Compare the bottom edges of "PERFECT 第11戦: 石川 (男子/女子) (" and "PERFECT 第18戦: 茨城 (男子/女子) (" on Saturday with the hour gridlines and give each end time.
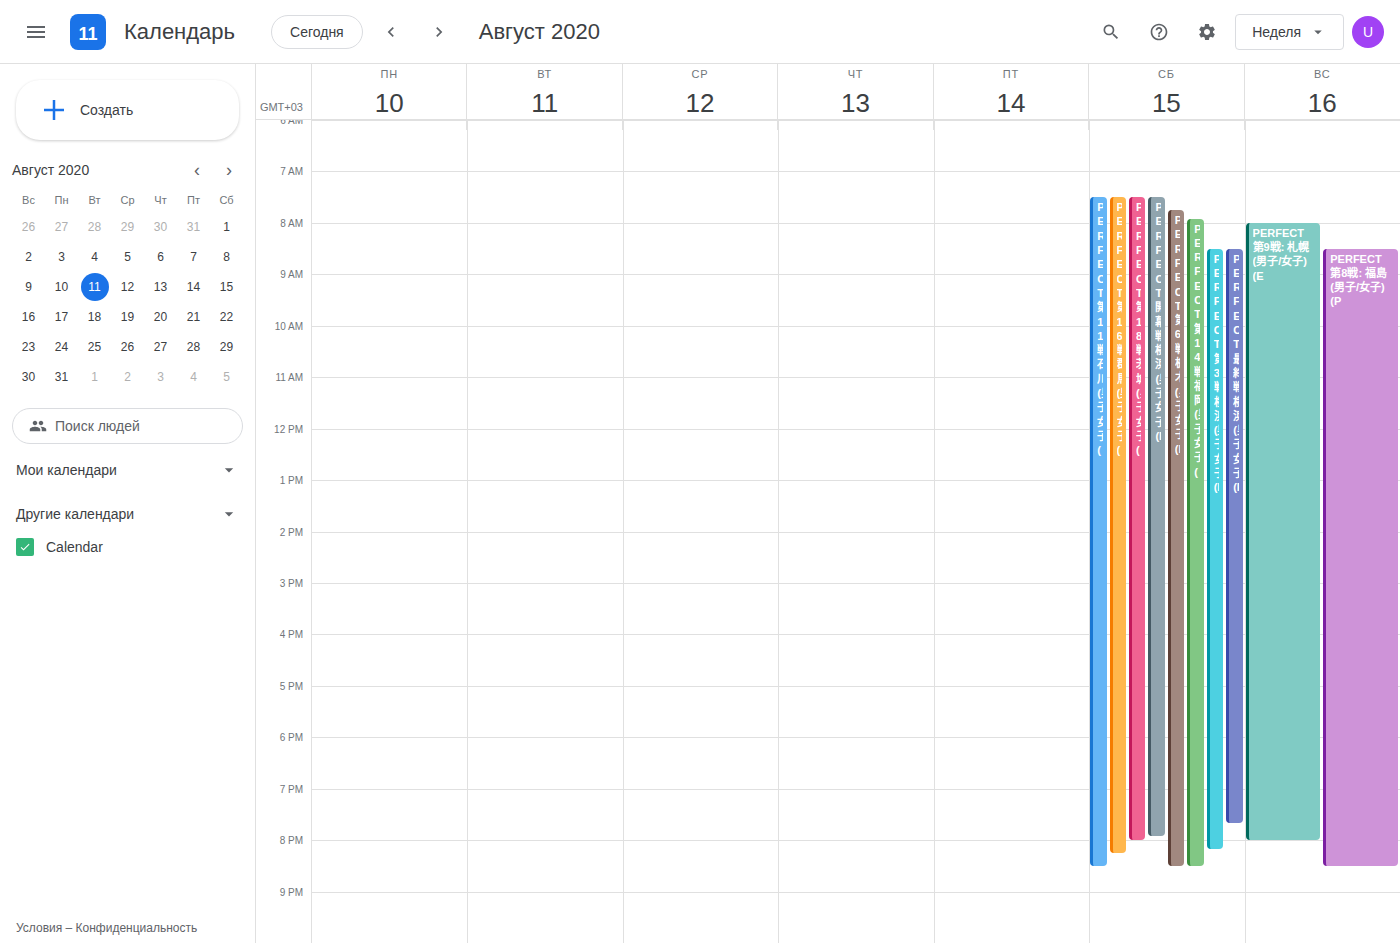
"PERFECT 第11戦: 石川 (男子/女子) (": 8:30 PM, halfway between the 8 PM and 9 PM lines. "PERFECT 第18戦: 茨城 (男子/女子) (": 8:00 PM, exactly on the 8 PM line.